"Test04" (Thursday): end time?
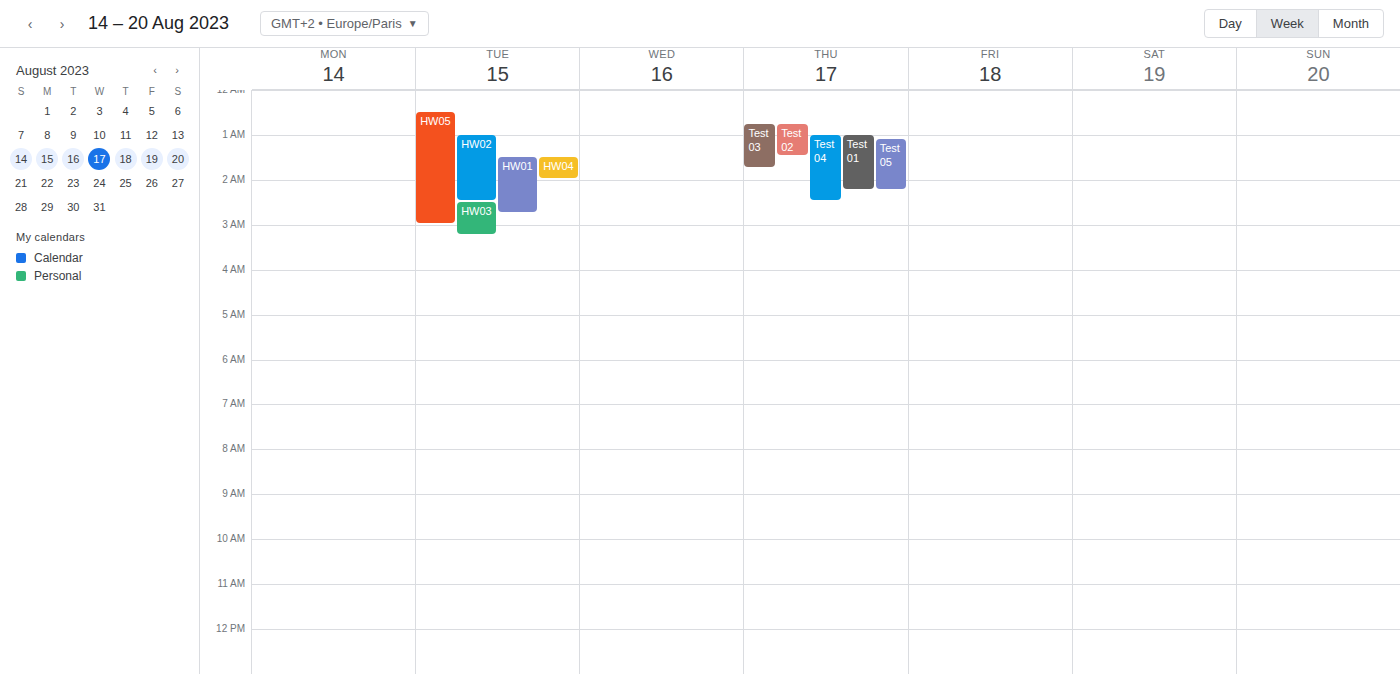
2:30 AM